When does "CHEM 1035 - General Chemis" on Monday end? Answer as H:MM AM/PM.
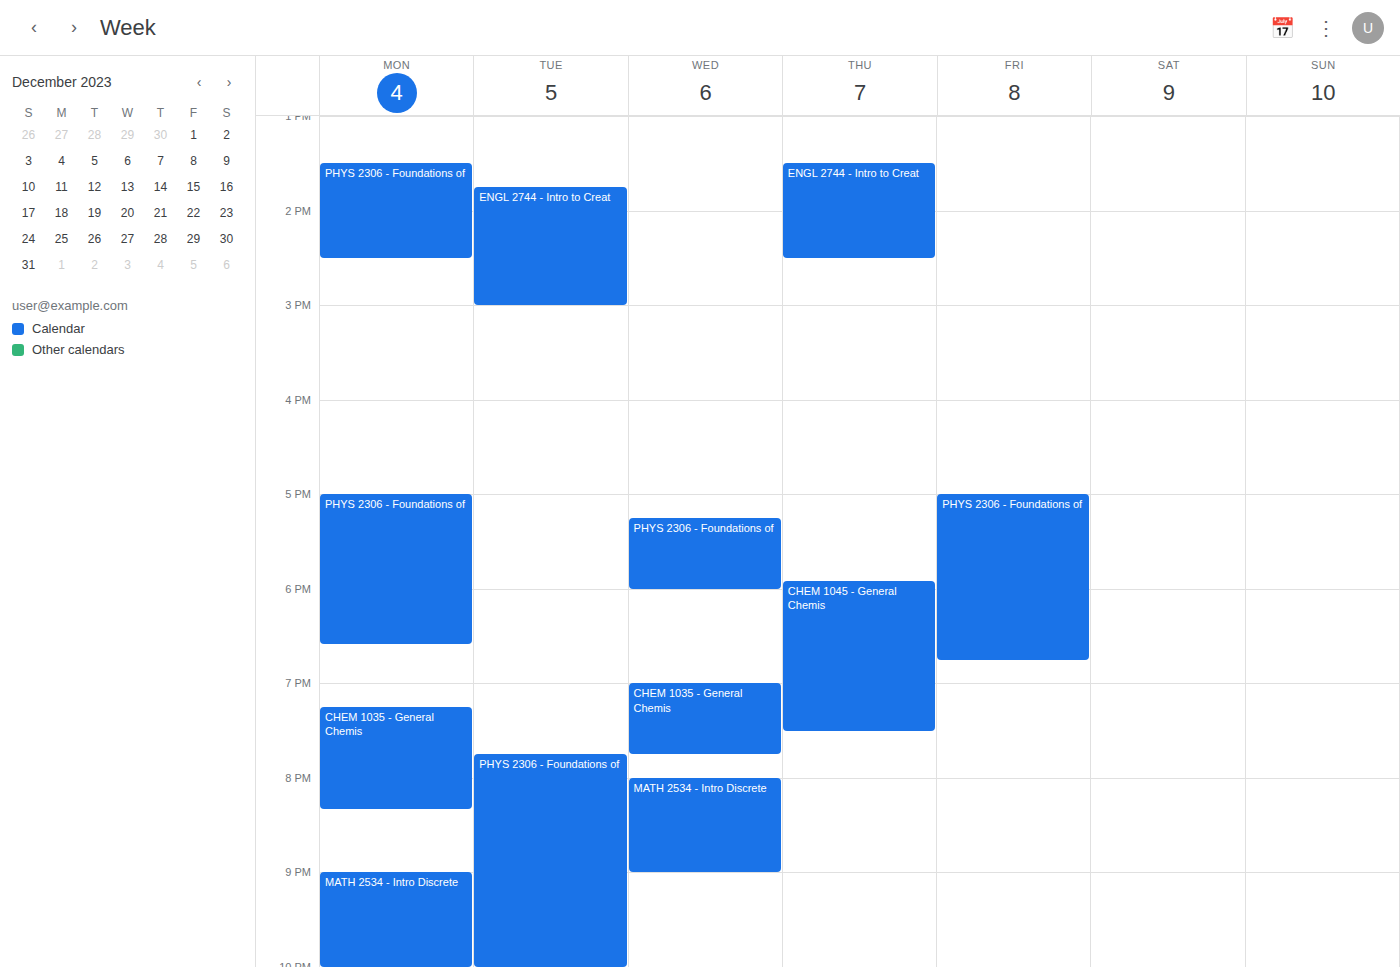
8:20 PM